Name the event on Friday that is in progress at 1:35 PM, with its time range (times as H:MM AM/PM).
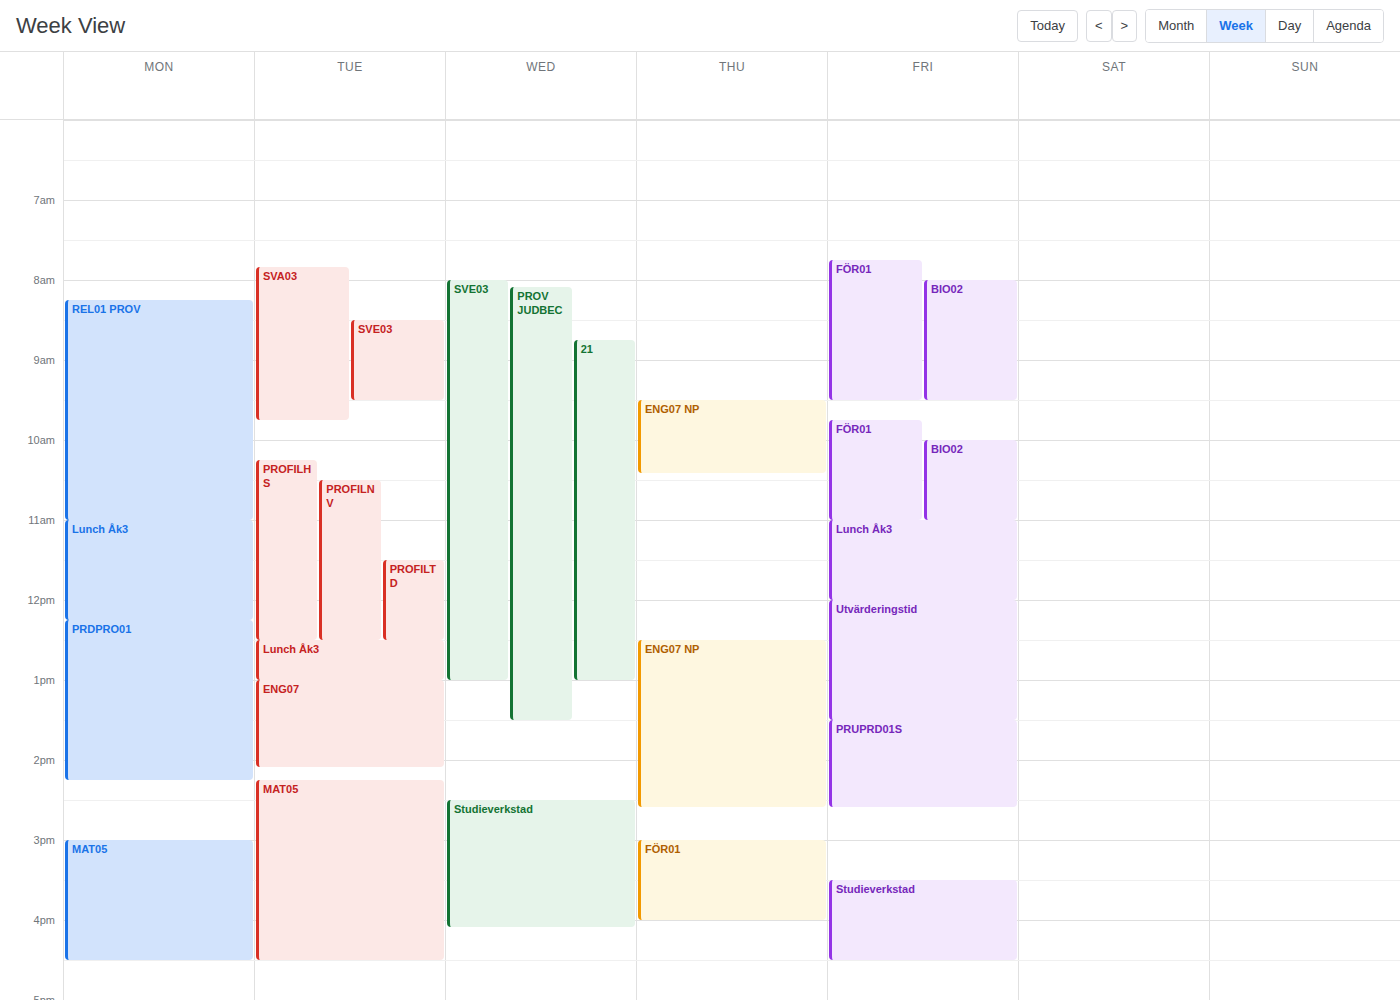
"PRUPRD01S", 1:30 PM to 2:35 PM